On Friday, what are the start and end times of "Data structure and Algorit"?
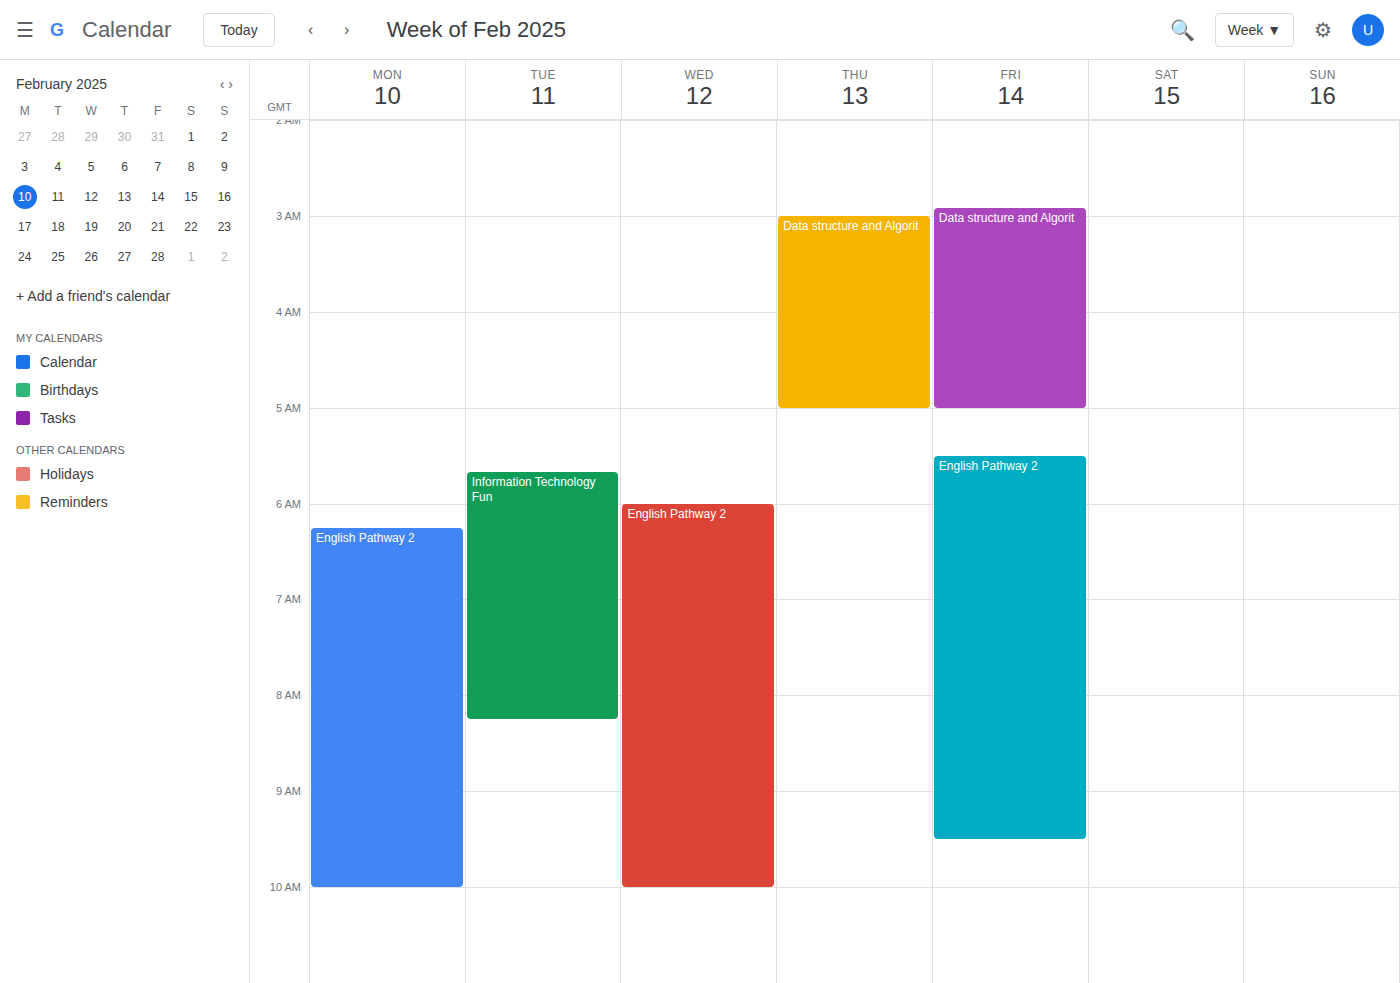
2:55 AM to 5:00 AM